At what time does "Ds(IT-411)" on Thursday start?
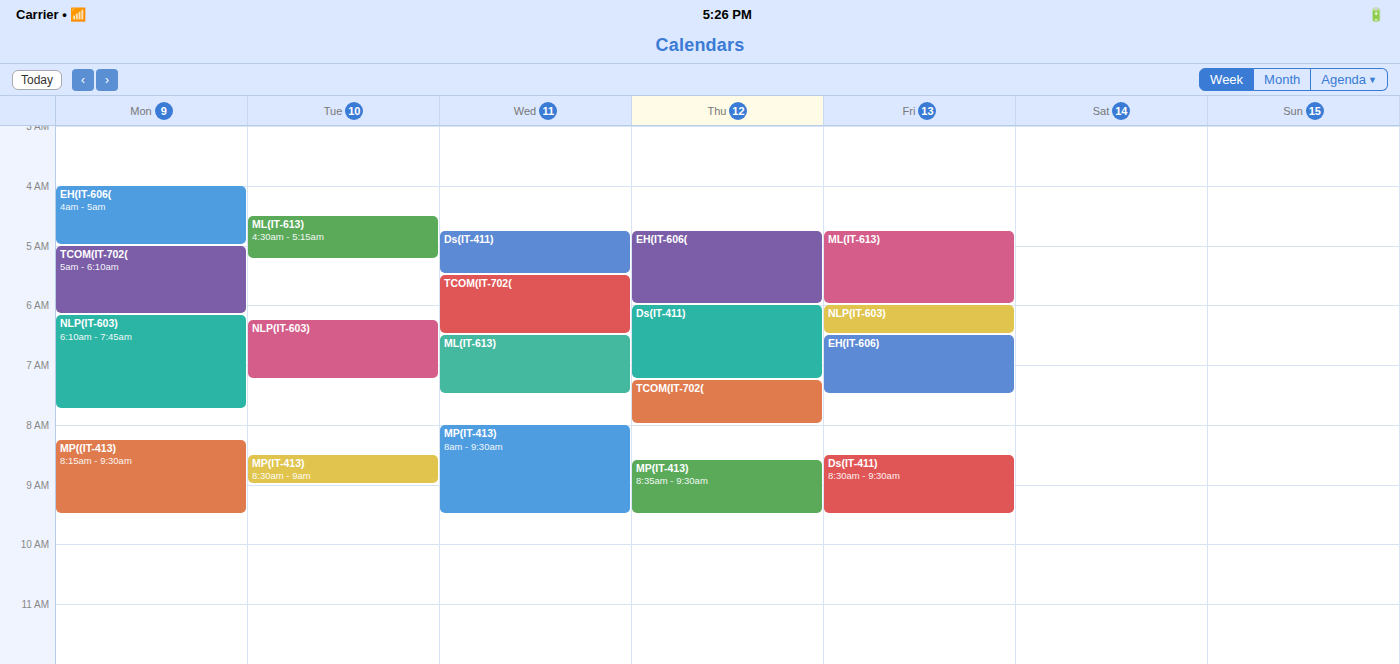
6:00 AM